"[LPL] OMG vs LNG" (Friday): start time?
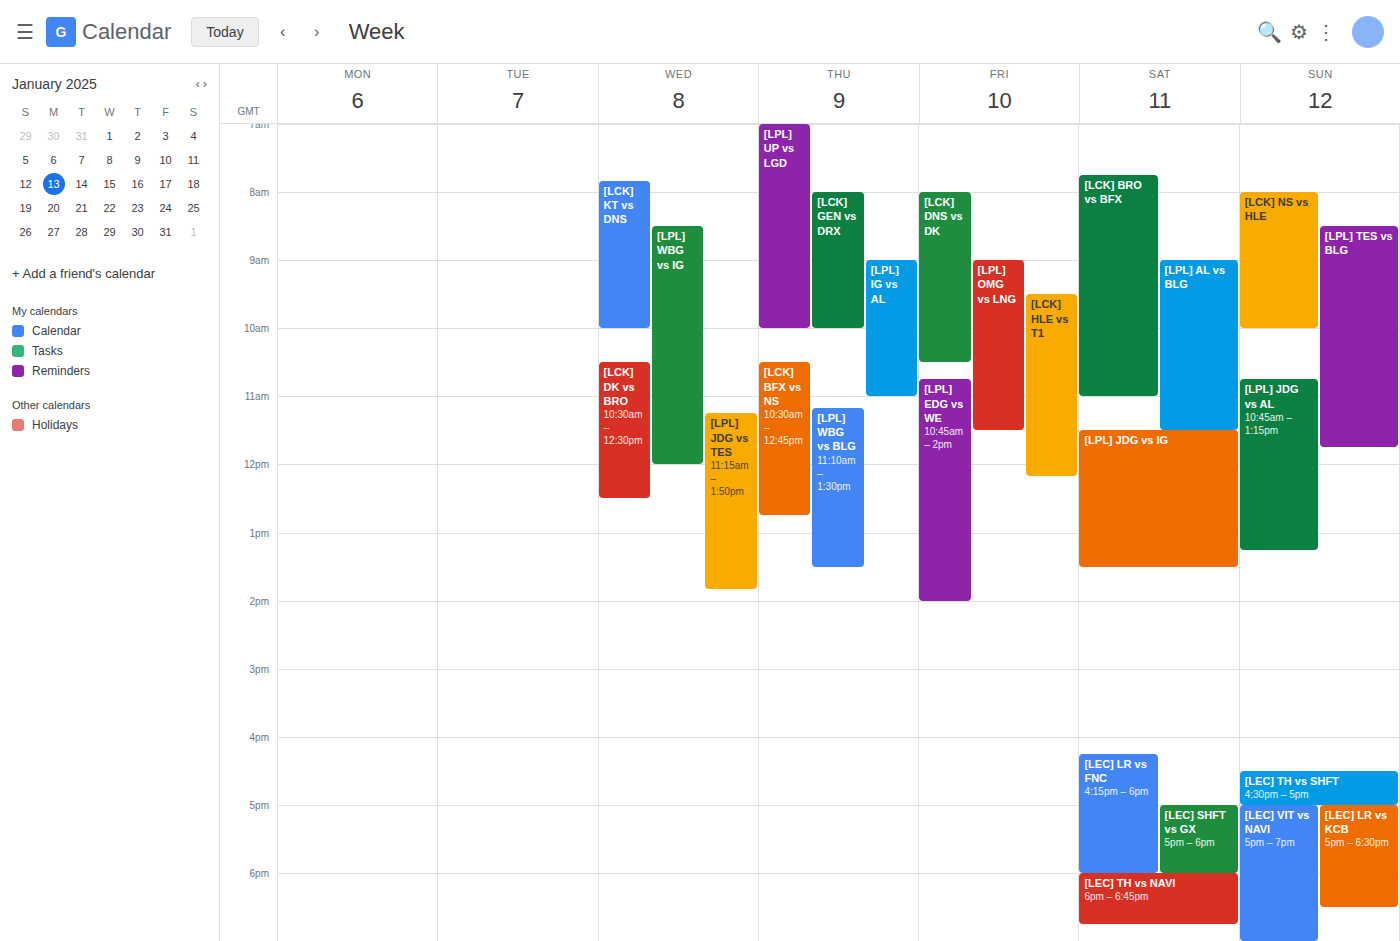
9:00 AM